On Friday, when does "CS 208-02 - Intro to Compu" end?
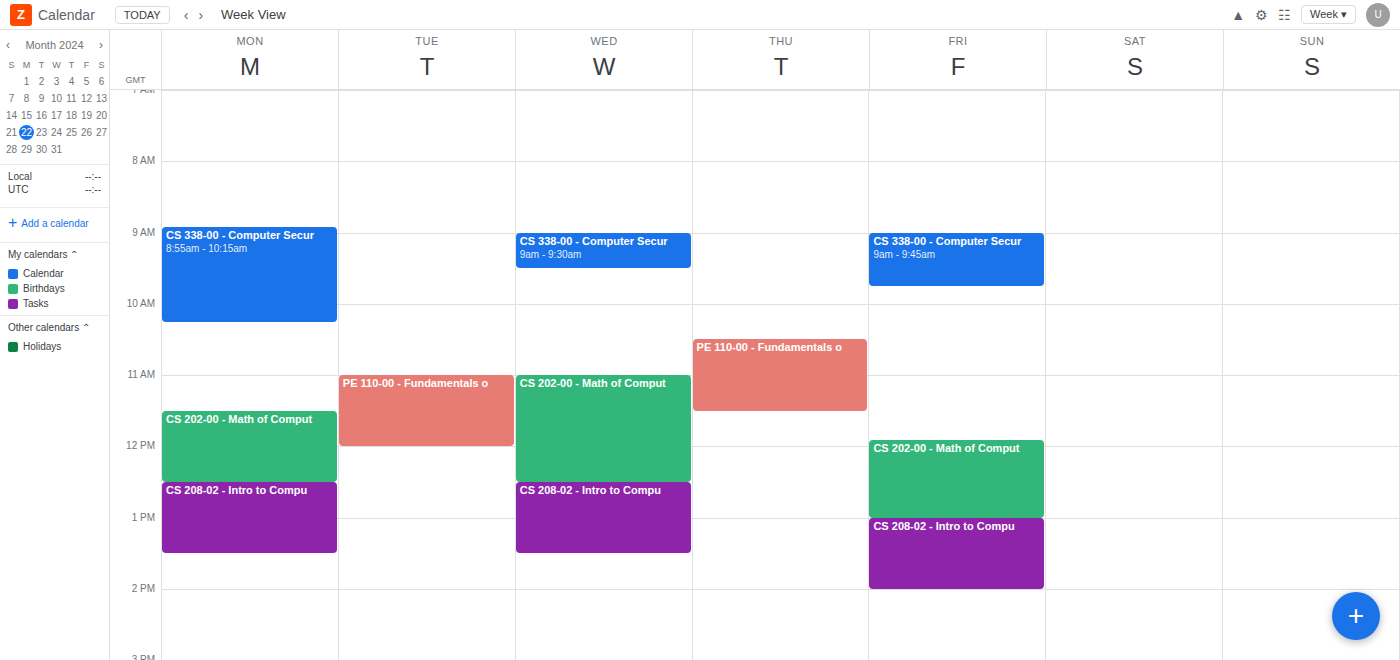
2:00 PM